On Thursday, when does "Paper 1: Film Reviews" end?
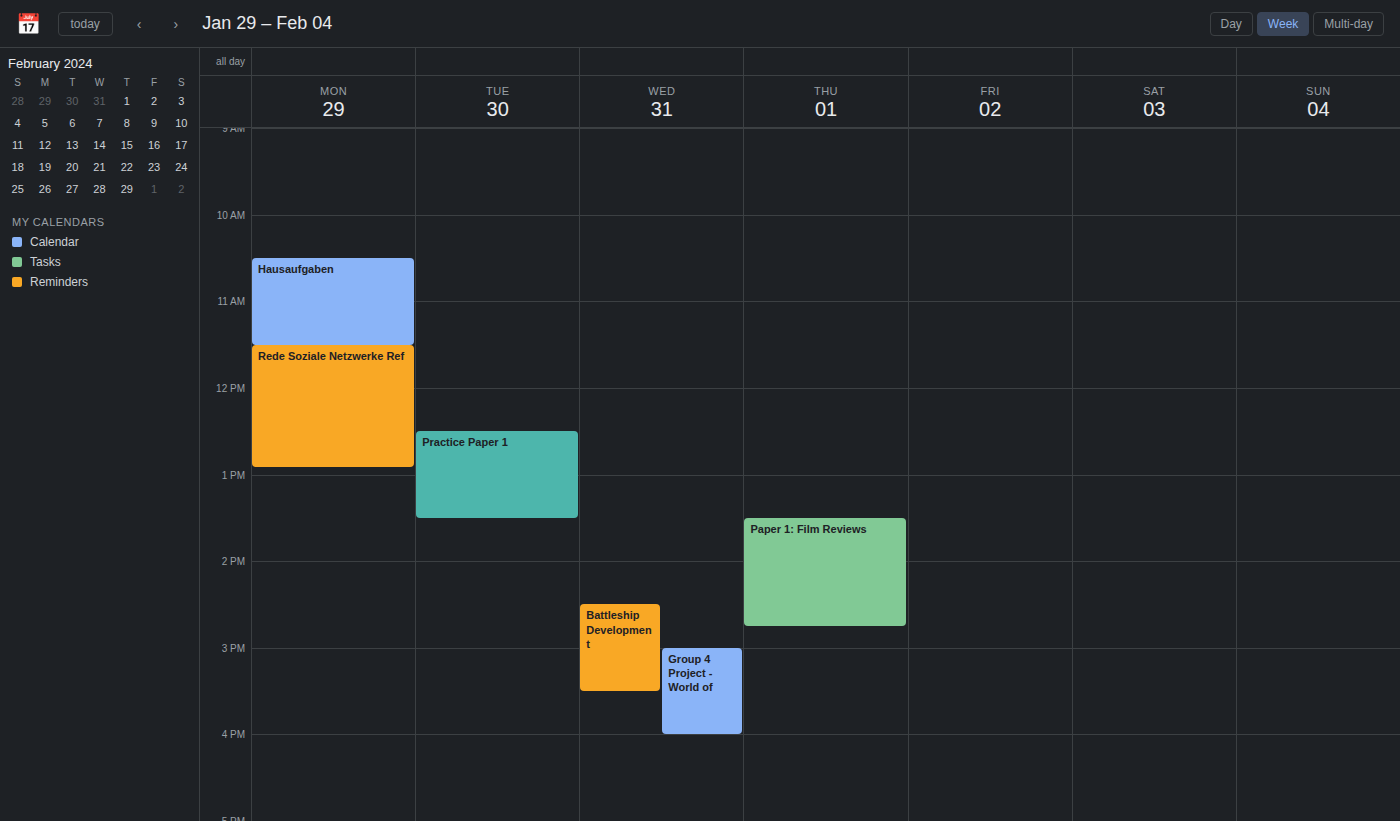
2:45 PM